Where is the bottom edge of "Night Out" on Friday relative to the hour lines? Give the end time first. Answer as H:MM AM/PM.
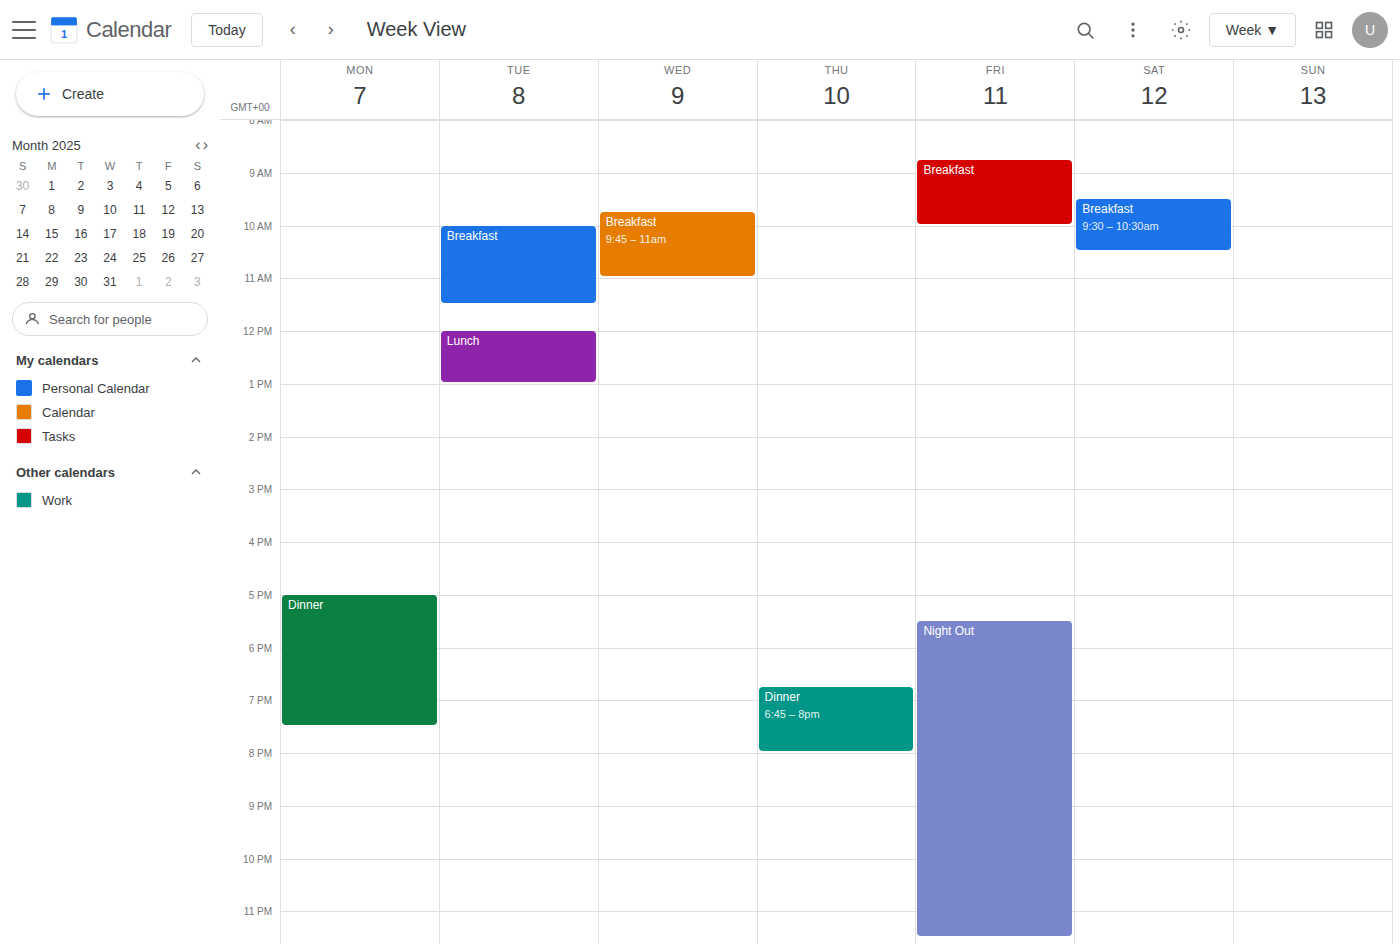
11:30 PM -- halfway between the 11 PM and 12 AM lines.